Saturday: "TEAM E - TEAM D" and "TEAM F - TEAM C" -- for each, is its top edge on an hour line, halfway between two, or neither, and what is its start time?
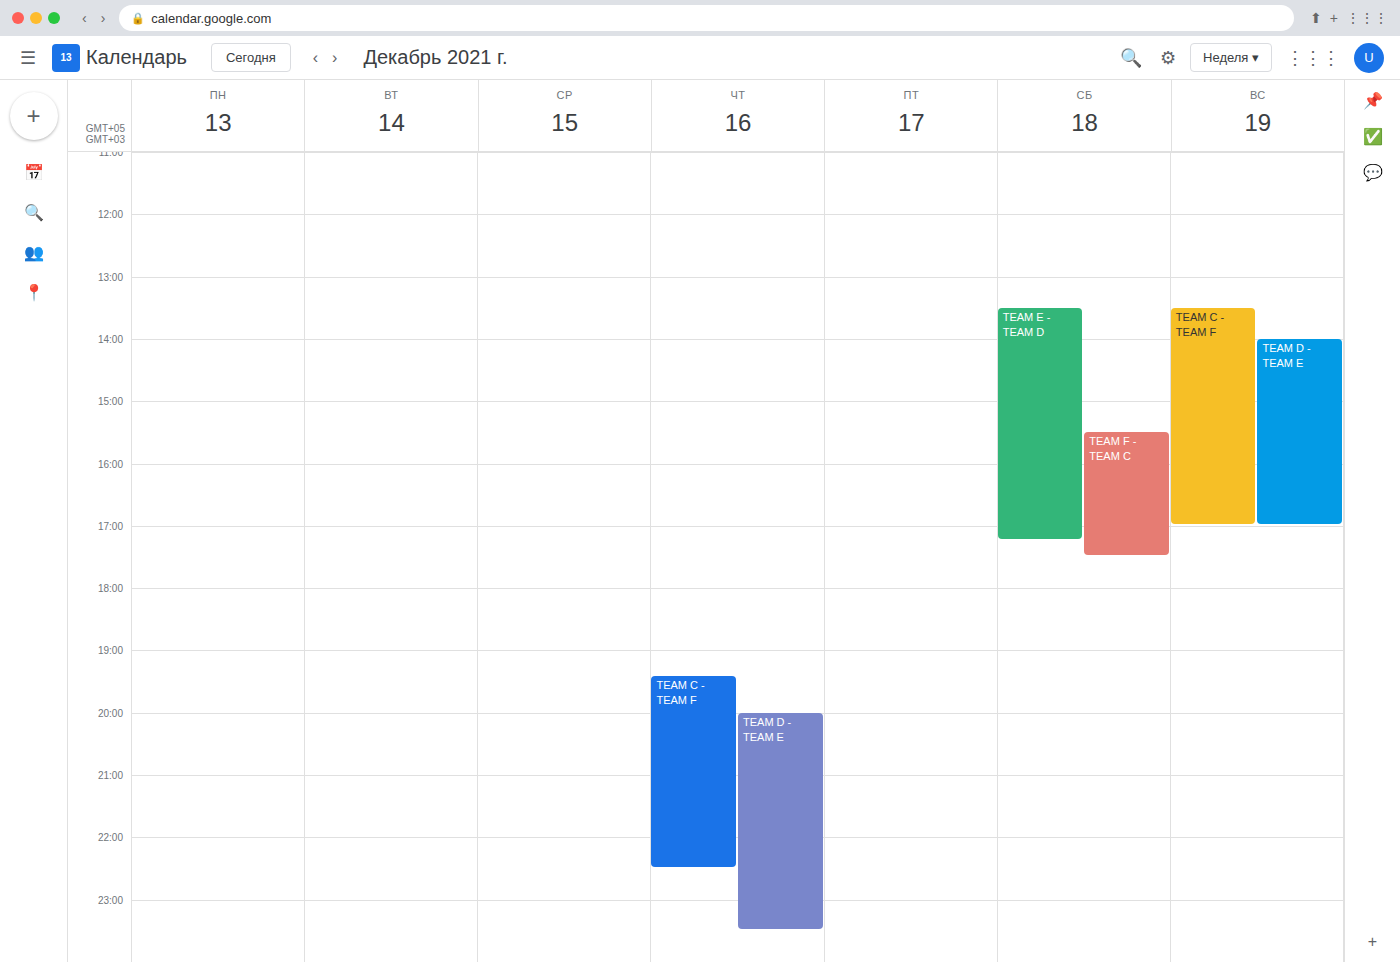
"TEAM E - TEAM D": 1:30 PM, halfway between the 1 PM and 2 PM lines. "TEAM F - TEAM C": 3:30 PM, halfway between the 3 PM and 4 PM lines.